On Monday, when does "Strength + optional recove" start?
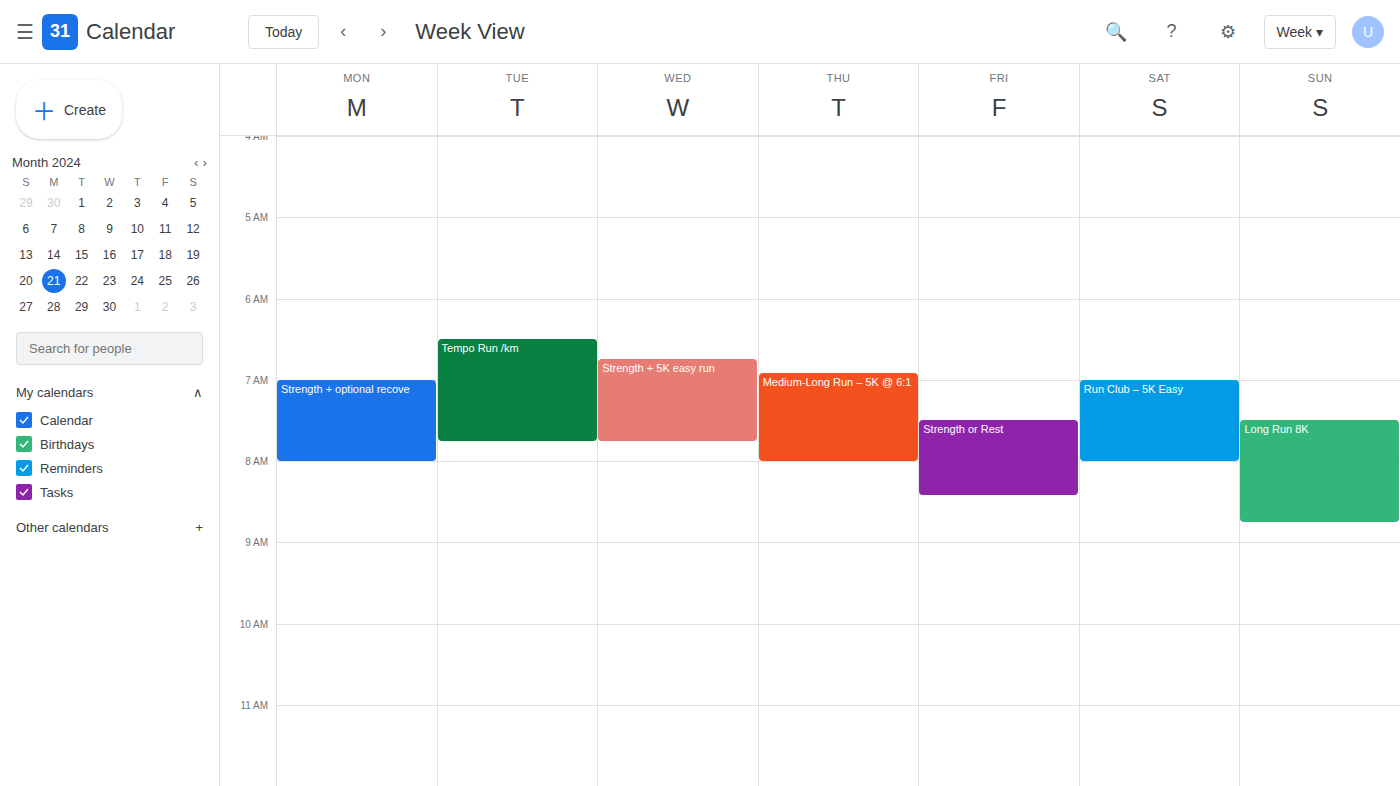
7:00 AM